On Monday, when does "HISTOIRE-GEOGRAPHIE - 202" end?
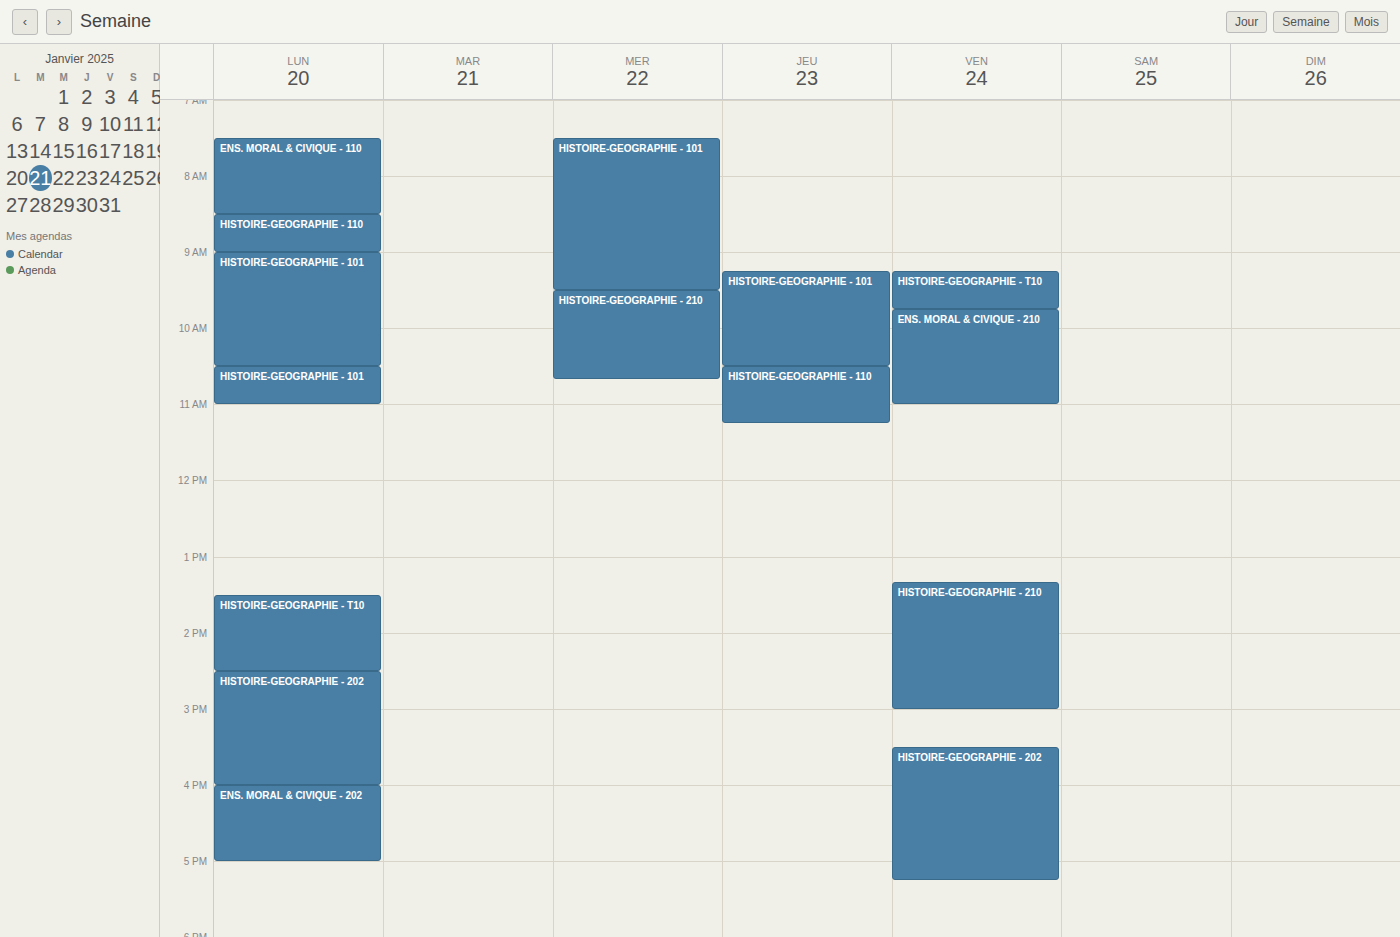
4:00 PM